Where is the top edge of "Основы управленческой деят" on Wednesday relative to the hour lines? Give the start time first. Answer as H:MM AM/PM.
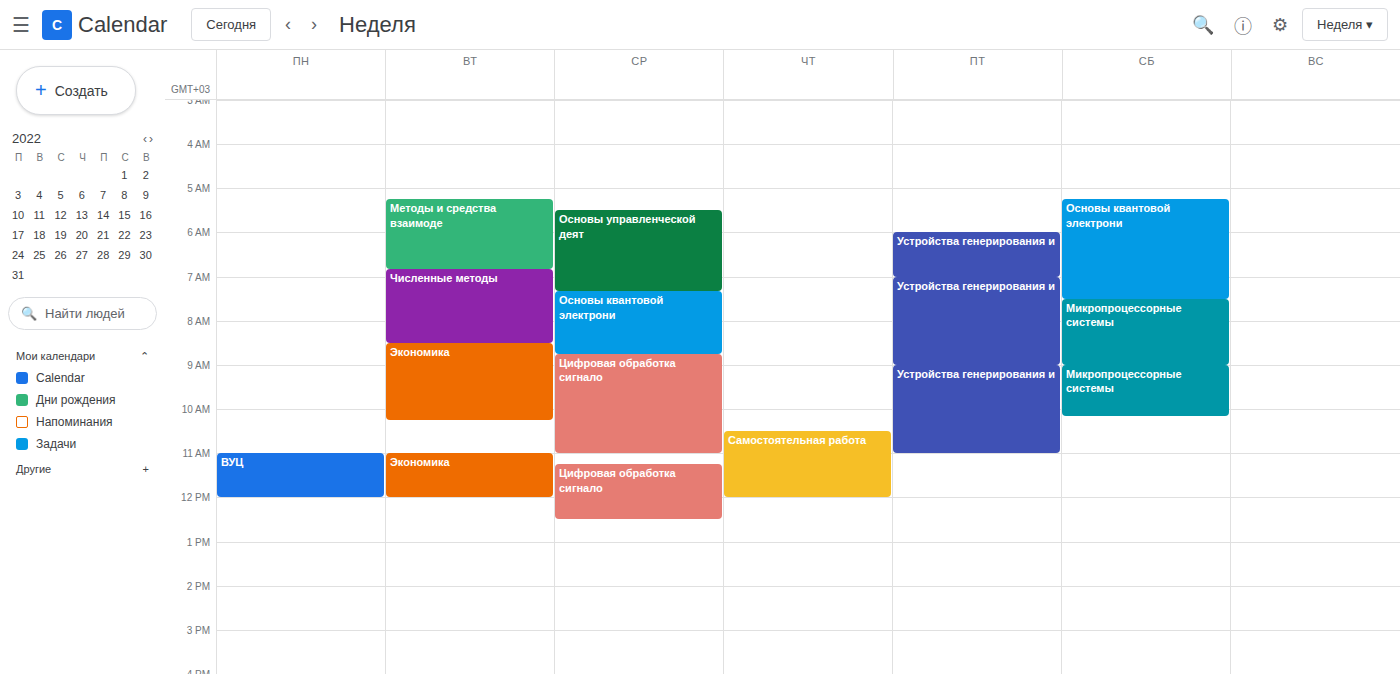
5:30 AM -- halfway between the 5 AM and 6 AM lines.